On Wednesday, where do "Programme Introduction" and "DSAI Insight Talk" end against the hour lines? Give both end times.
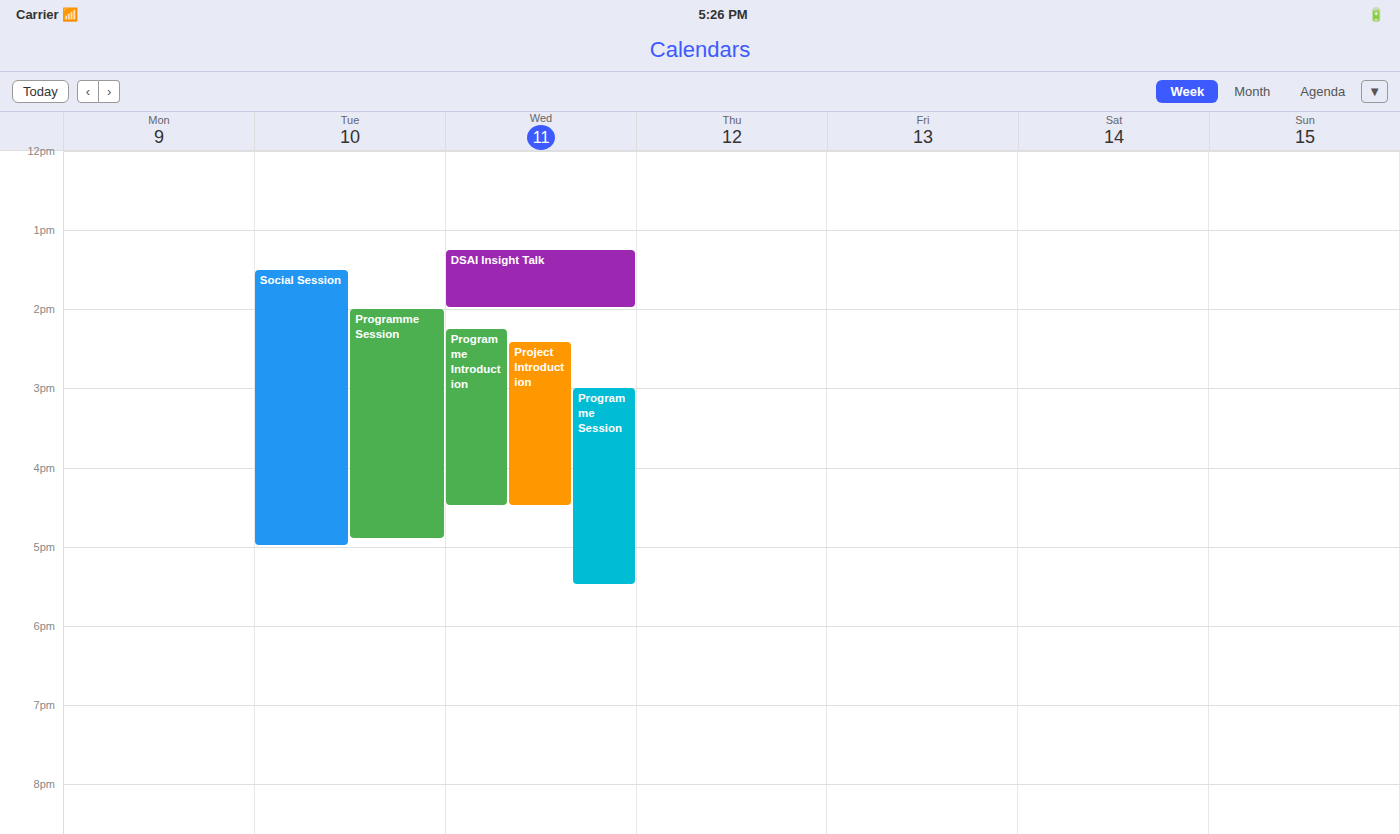
"Programme Introduction": 4:30 PM, halfway between the 4 PM and 5 PM lines. "DSAI Insight Talk": 2:00 PM, exactly on the 2 PM line.